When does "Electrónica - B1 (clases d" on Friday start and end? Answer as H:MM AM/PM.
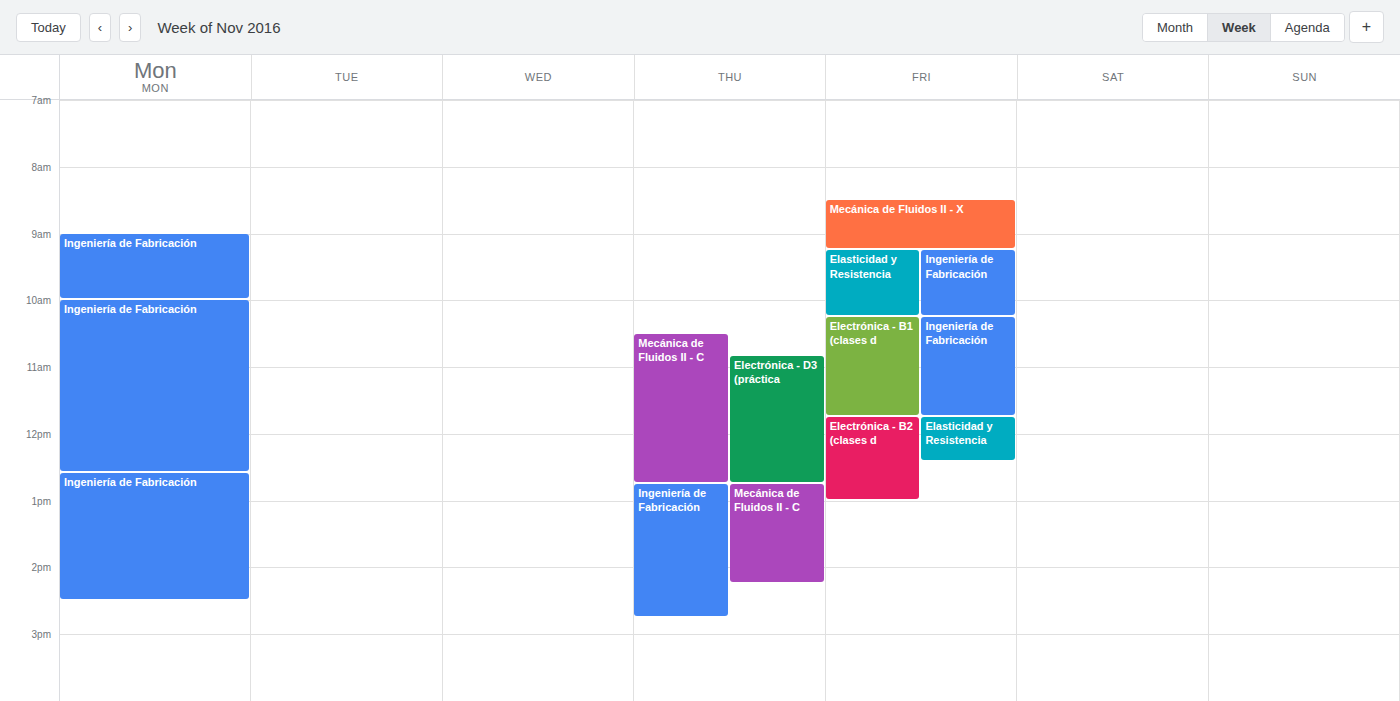
10:15 AM to 11:45 AM